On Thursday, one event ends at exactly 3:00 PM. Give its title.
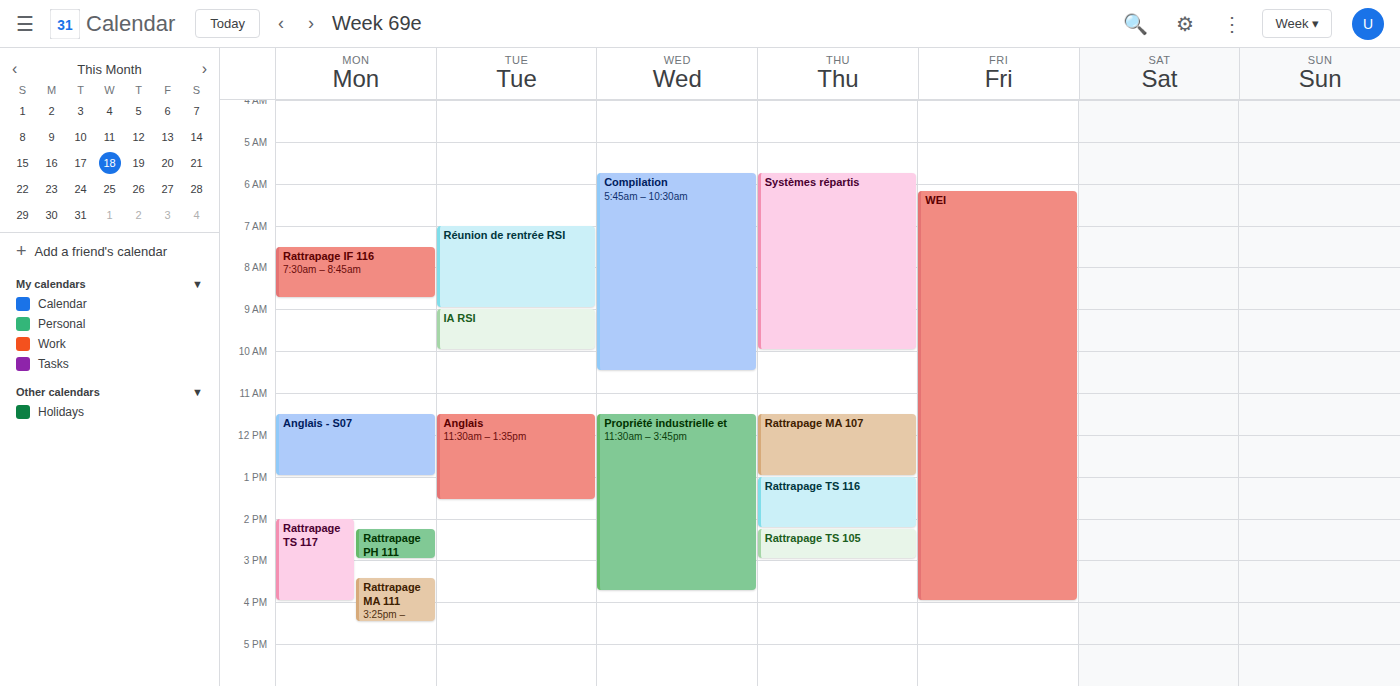
"Rattrapage TS 105"